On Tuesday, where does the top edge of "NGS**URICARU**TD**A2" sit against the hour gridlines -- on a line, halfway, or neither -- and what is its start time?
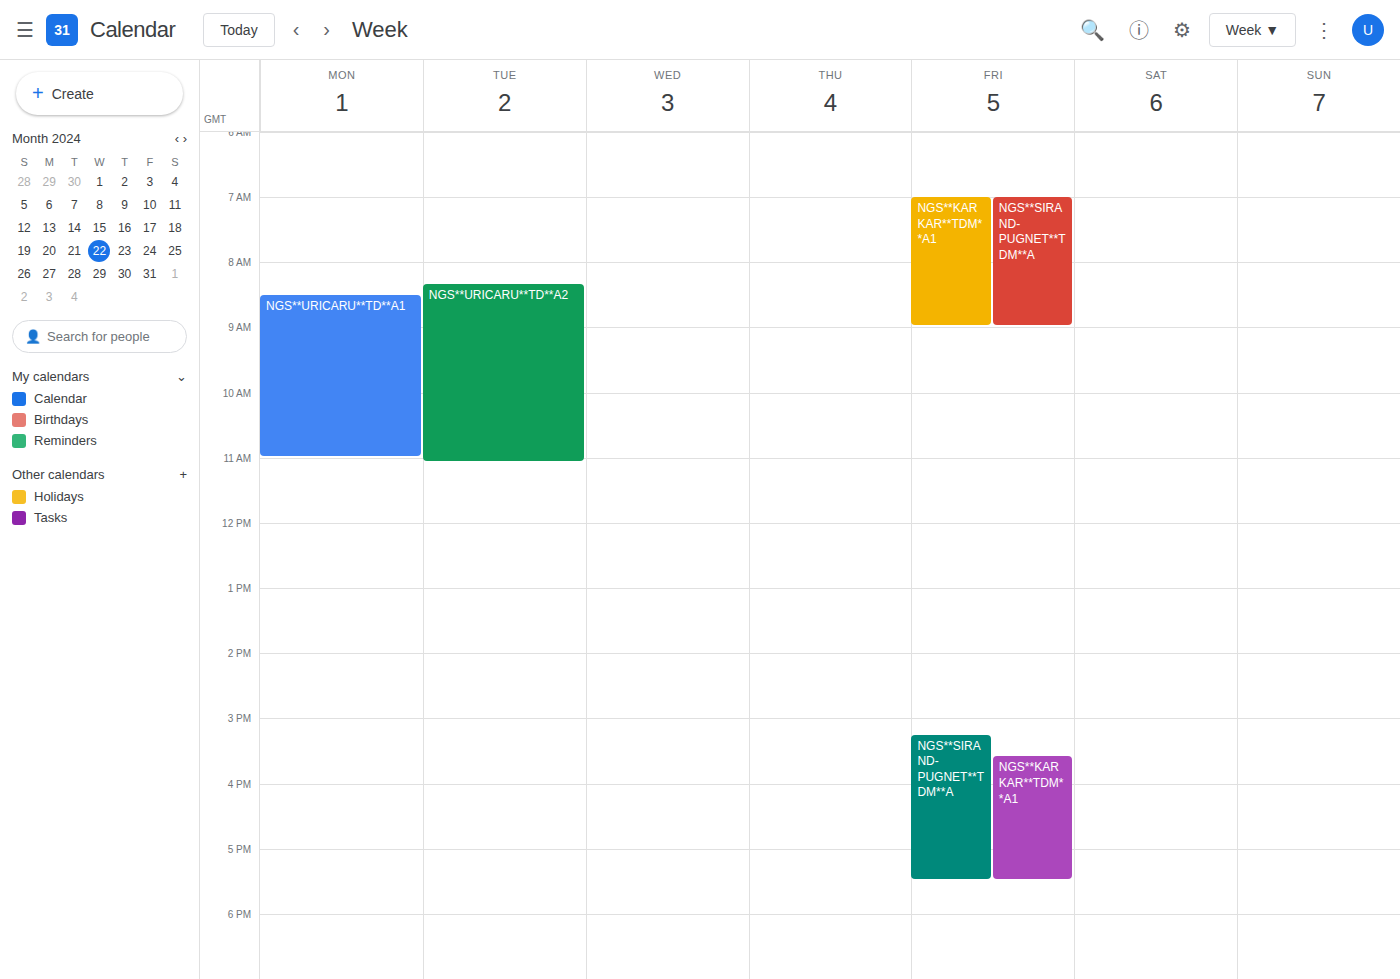
8:20 AM -- neither: 20 minutes below the 8 AM line and 40 minutes above the 9 AM line.